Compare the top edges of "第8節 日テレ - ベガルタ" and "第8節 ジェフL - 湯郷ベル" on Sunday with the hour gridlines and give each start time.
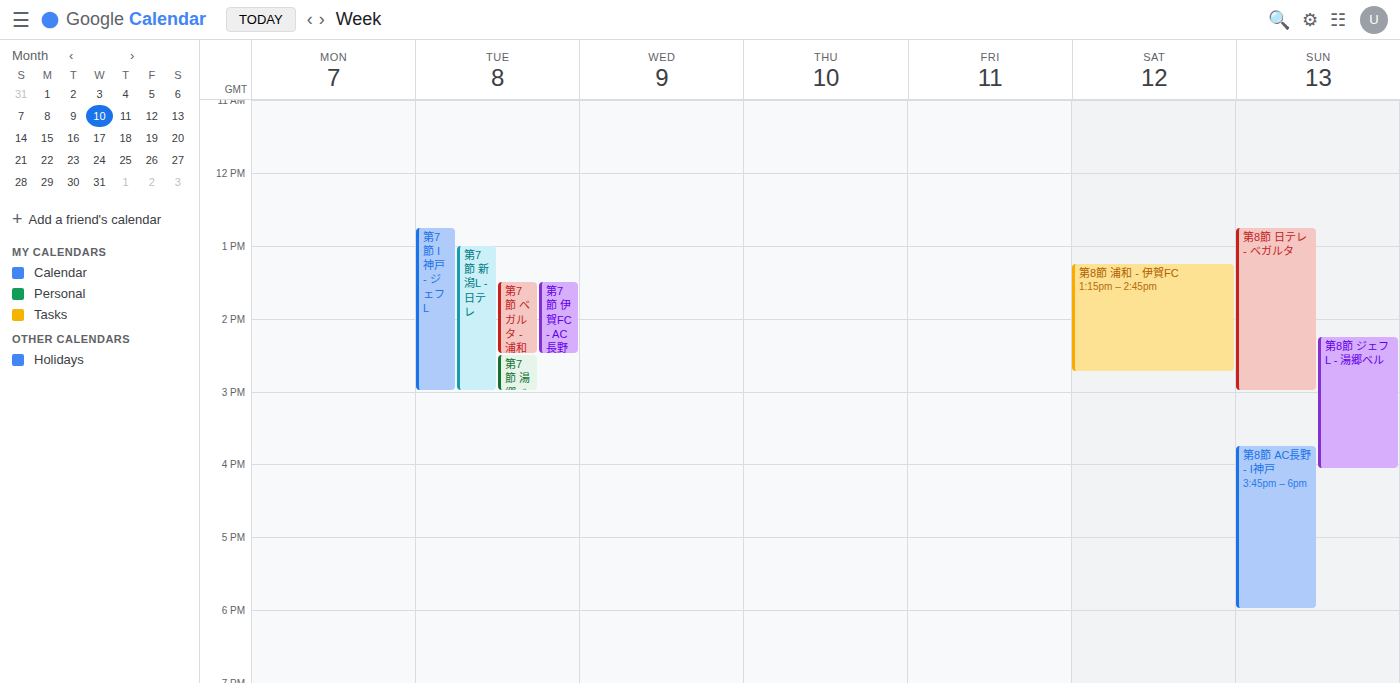
"第8節 日テレ - ベガルタ": 12:45, neither: three quarters of the way from the 12:00 line to the 13:00 line. "第8節 ジェフL - 湯郷ベル": 14:15, neither: a quarter of the way from the 14:00 line to the 15:00 line.